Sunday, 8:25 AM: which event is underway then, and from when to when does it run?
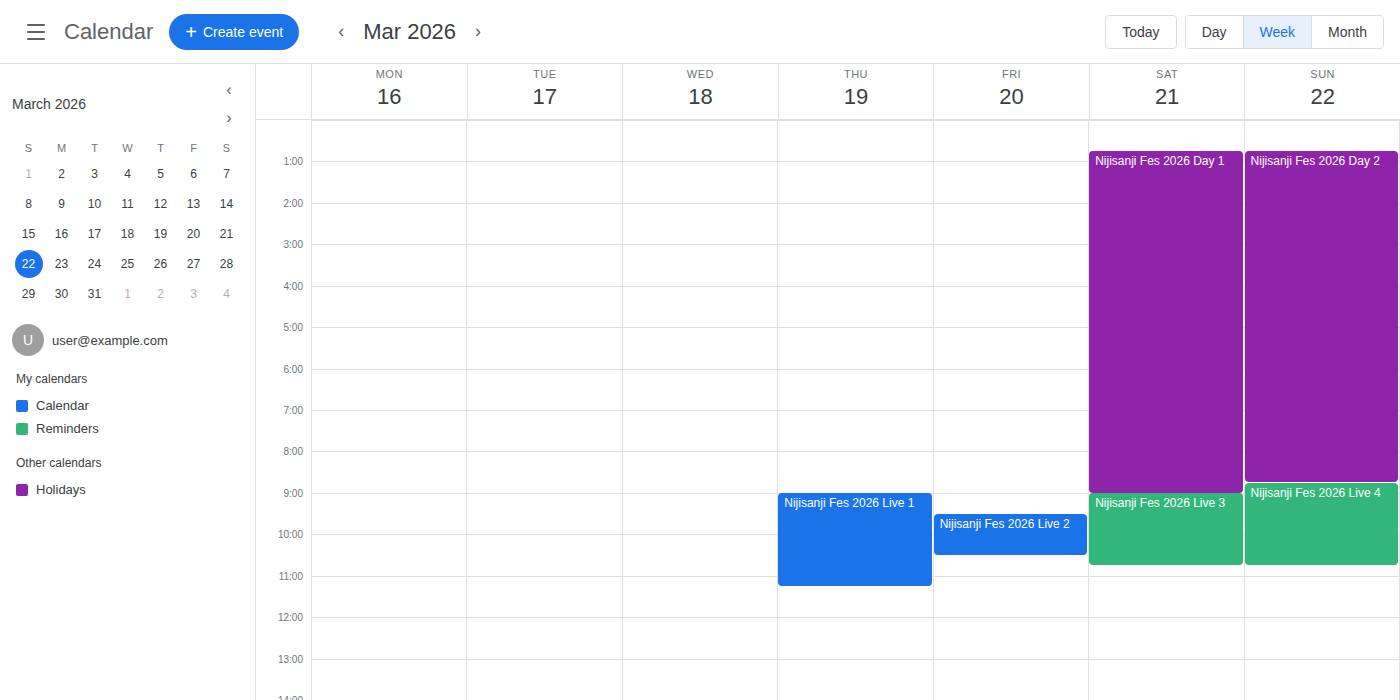
"Nijisanji Fes 2026 Day 2", 12:45 AM to 8:45 AM